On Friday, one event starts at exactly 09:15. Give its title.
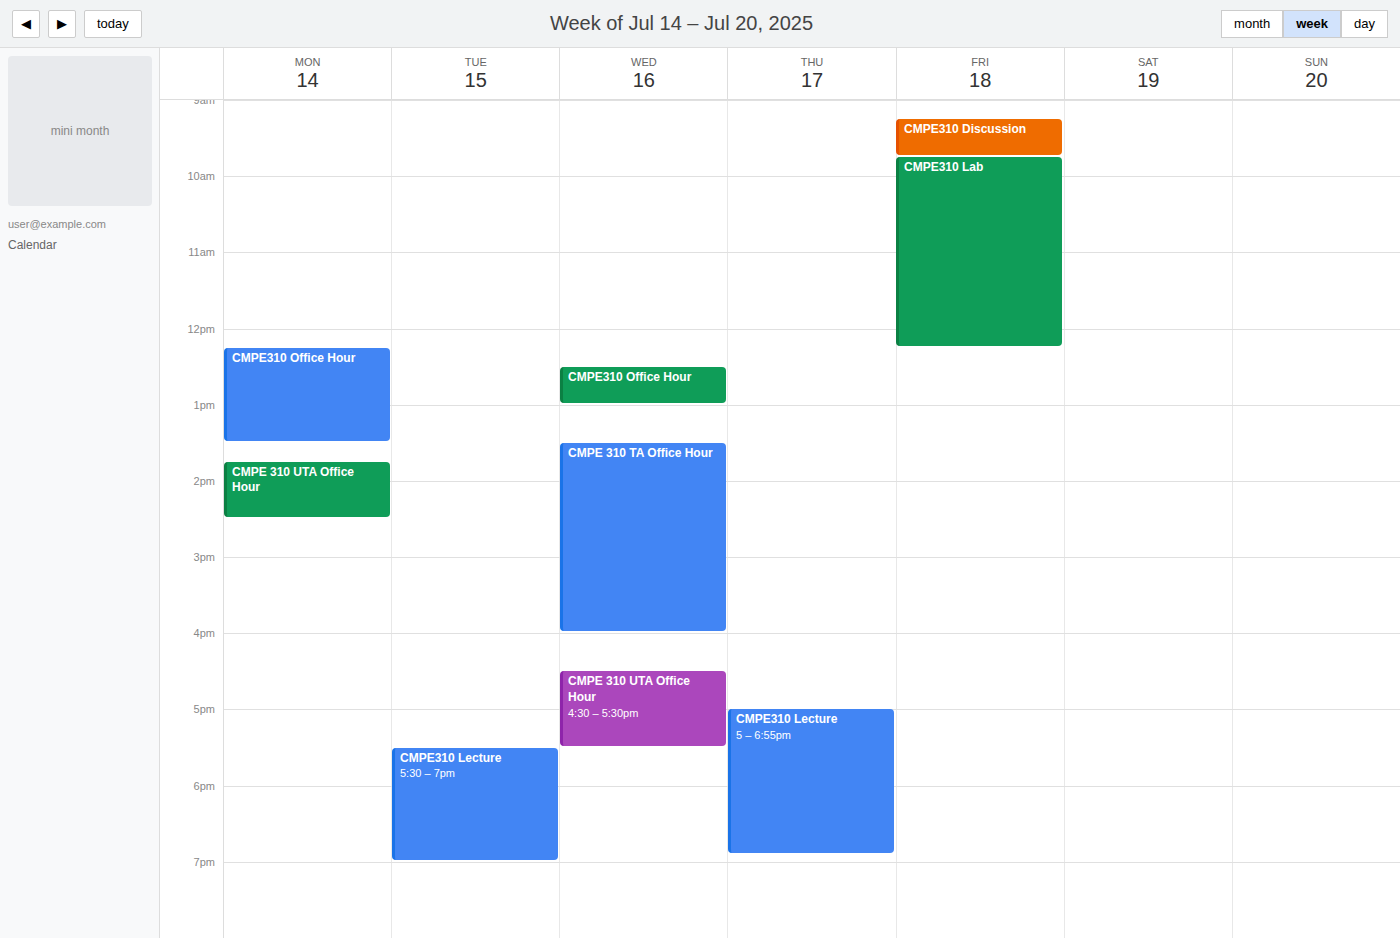
"CMPE310 Discussion"